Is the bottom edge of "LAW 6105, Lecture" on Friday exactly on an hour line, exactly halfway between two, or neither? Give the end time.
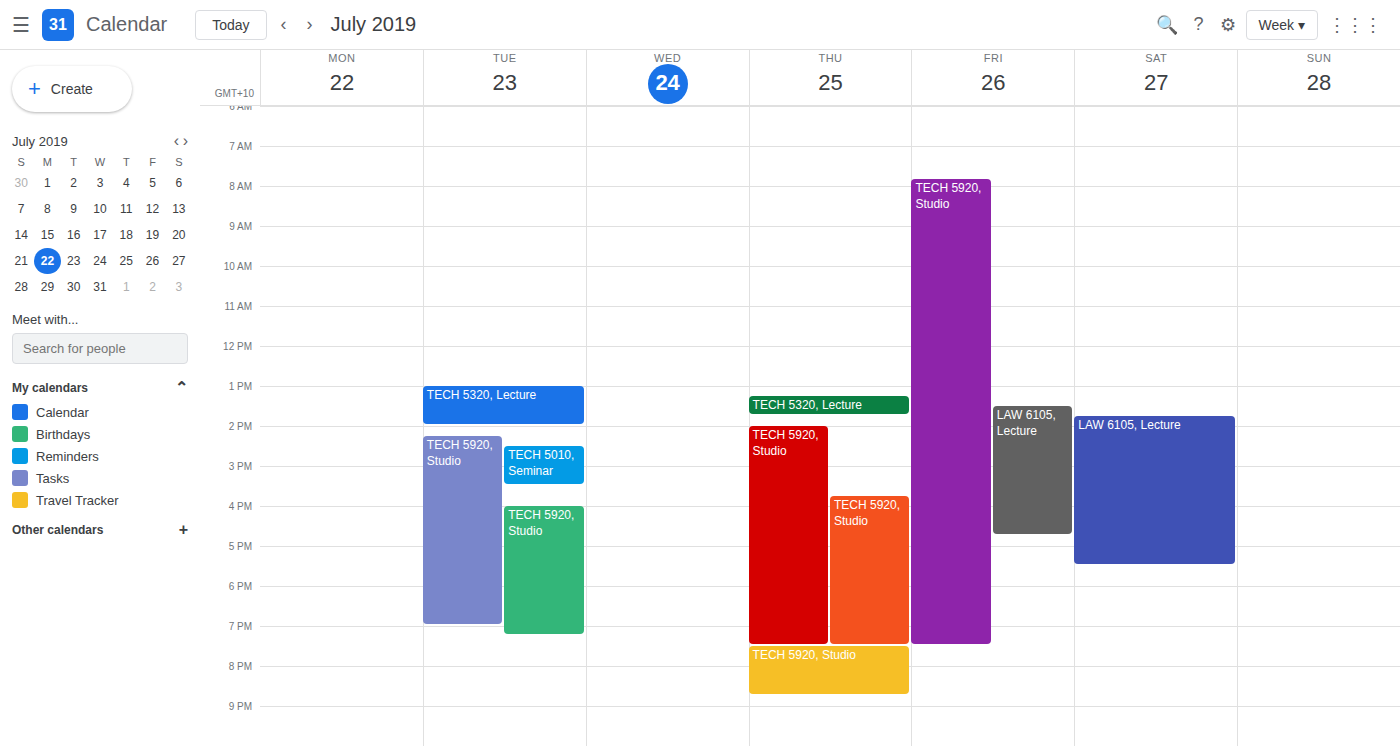
4:45 PM -- neither: three quarters of the way from the 4 PM line to the 5 PM line.